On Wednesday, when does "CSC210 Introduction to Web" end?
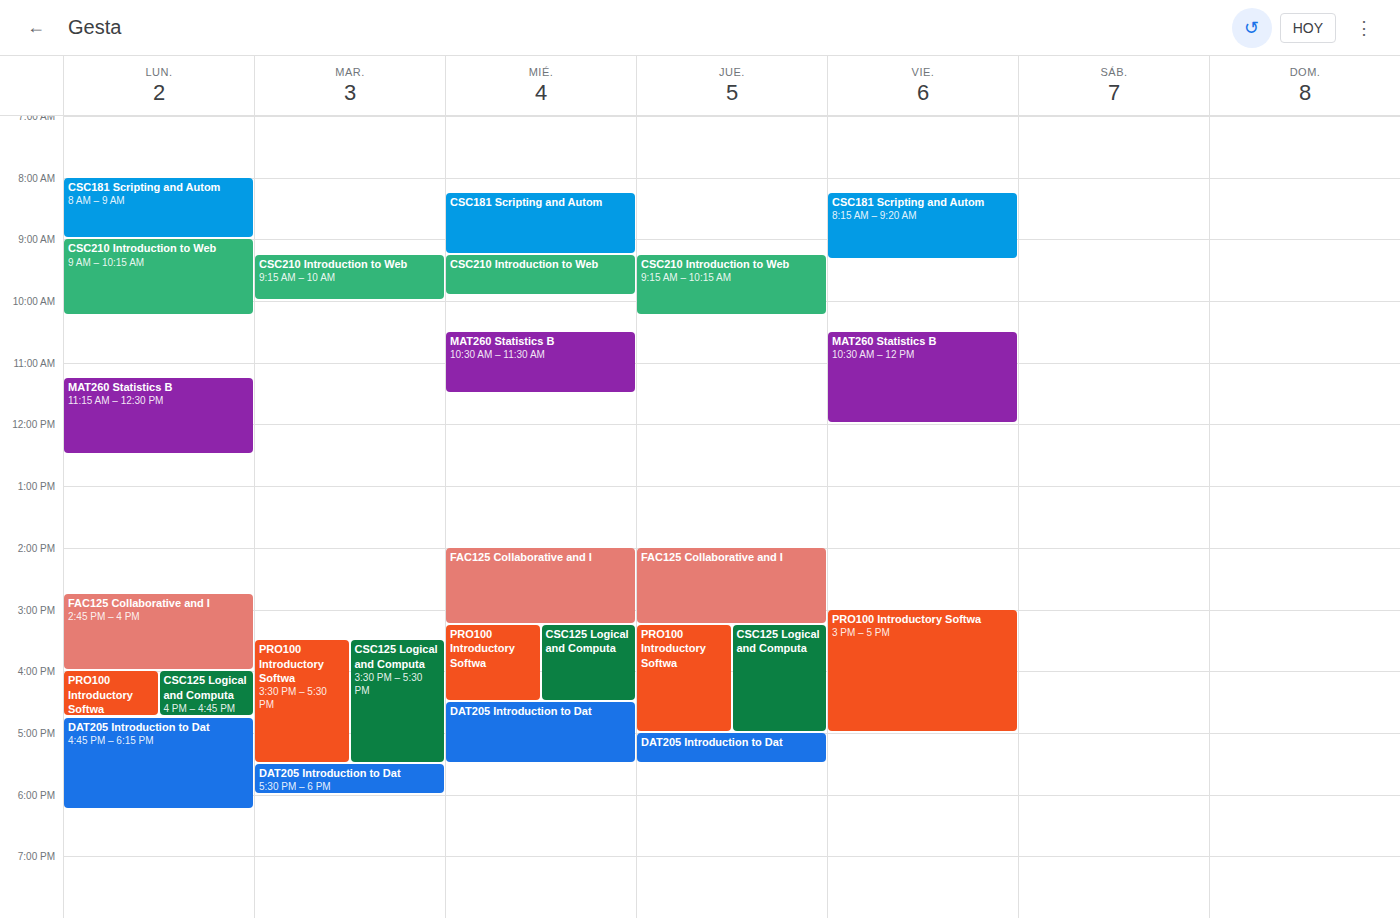
9:55 AM